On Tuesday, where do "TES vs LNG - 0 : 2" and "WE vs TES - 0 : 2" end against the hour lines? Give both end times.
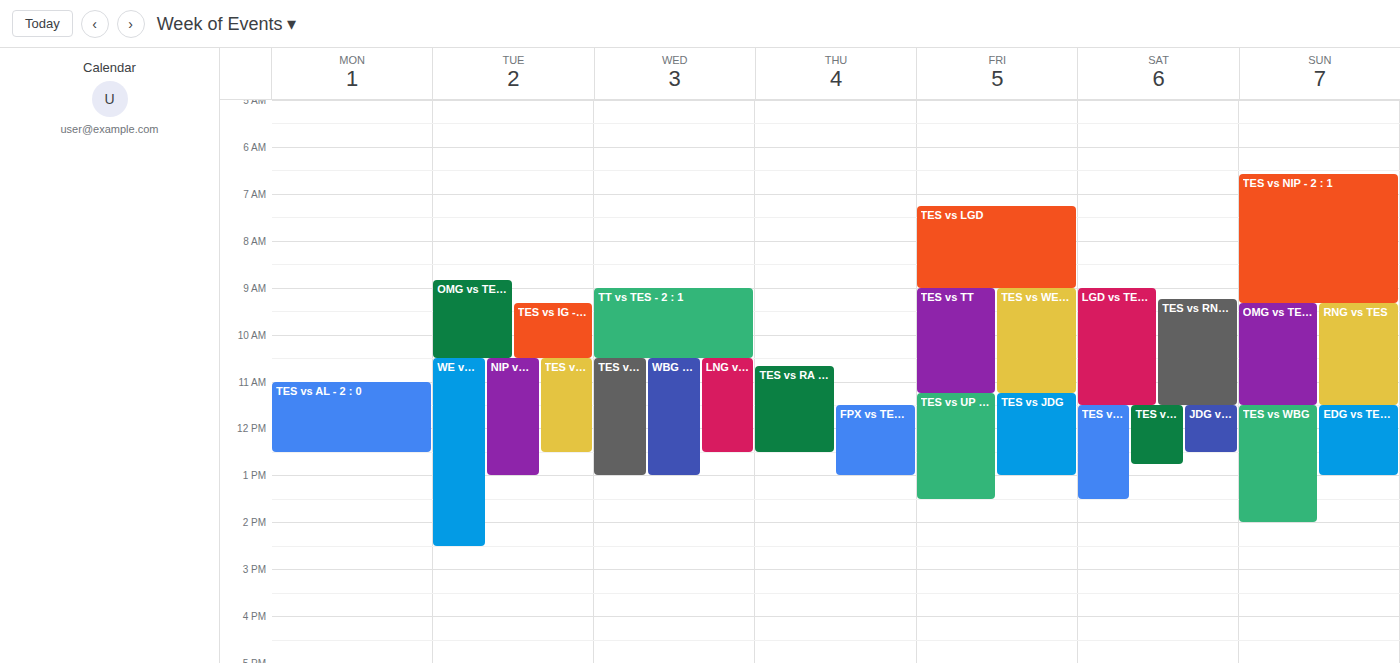
"TES vs LNG - 0 : 2": 12:30 PM, halfway between the 12 PM and 1 PM lines. "WE vs TES - 0 : 2": 2:30 PM, halfway between the 2 PM and 3 PM lines.